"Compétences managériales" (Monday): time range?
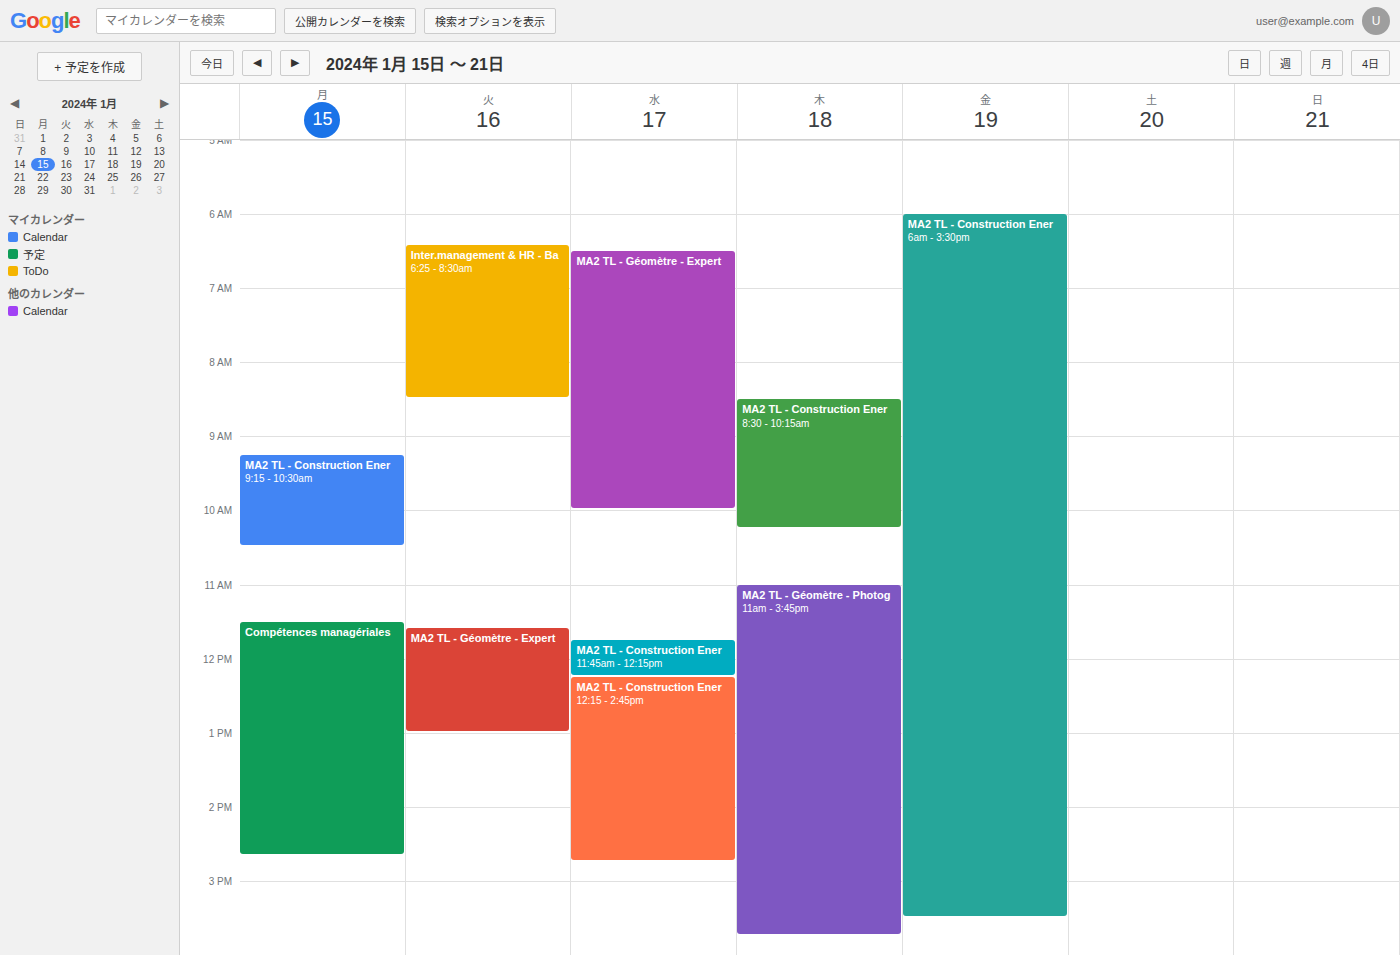
11:30 to 14:40